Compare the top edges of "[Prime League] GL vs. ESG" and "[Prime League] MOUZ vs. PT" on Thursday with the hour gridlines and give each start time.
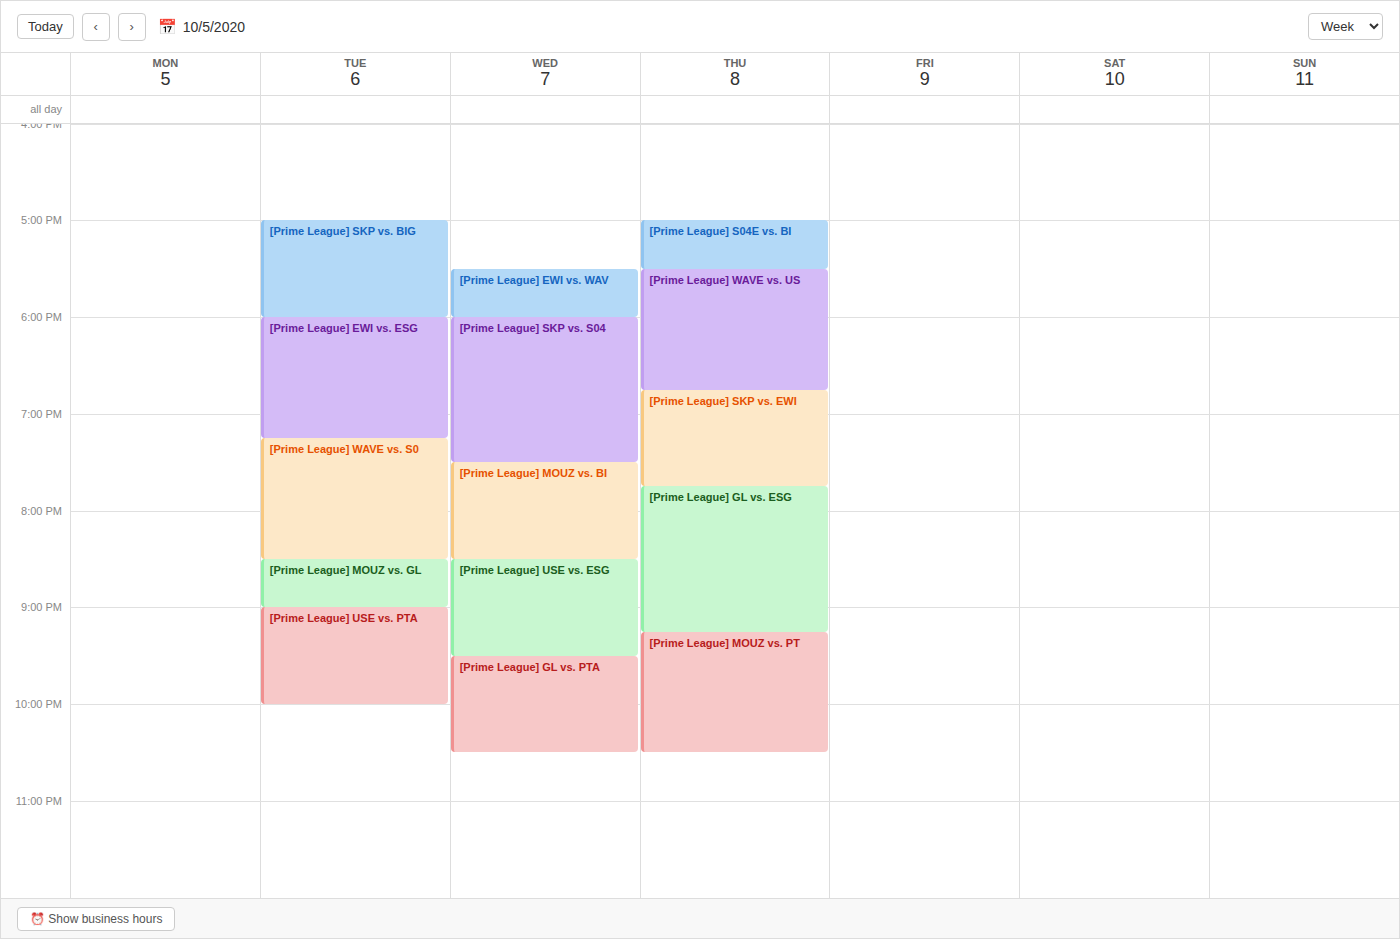
"[Prime League] GL vs. ESG": 7:45 PM, neither: three quarters of the way from the 7 PM line to the 8 PM line. "[Prime League] MOUZ vs. PT": 9:15 PM, neither: a quarter of the way from the 9 PM line to the 10 PM line.